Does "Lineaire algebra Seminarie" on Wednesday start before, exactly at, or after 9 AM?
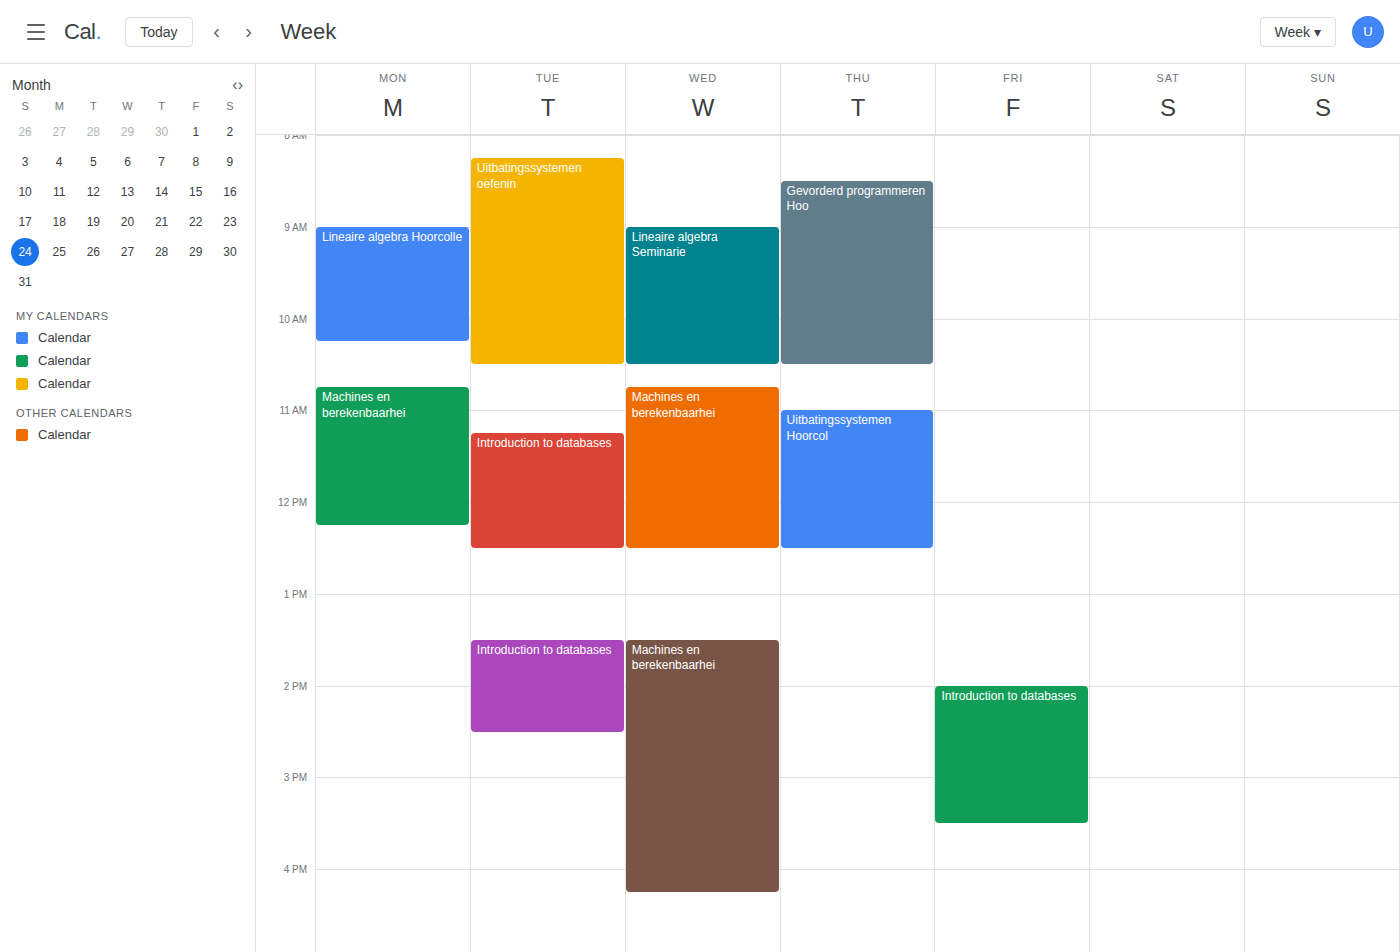
9:00 AM -- exactly at 9 AM, on the 9 AM line.